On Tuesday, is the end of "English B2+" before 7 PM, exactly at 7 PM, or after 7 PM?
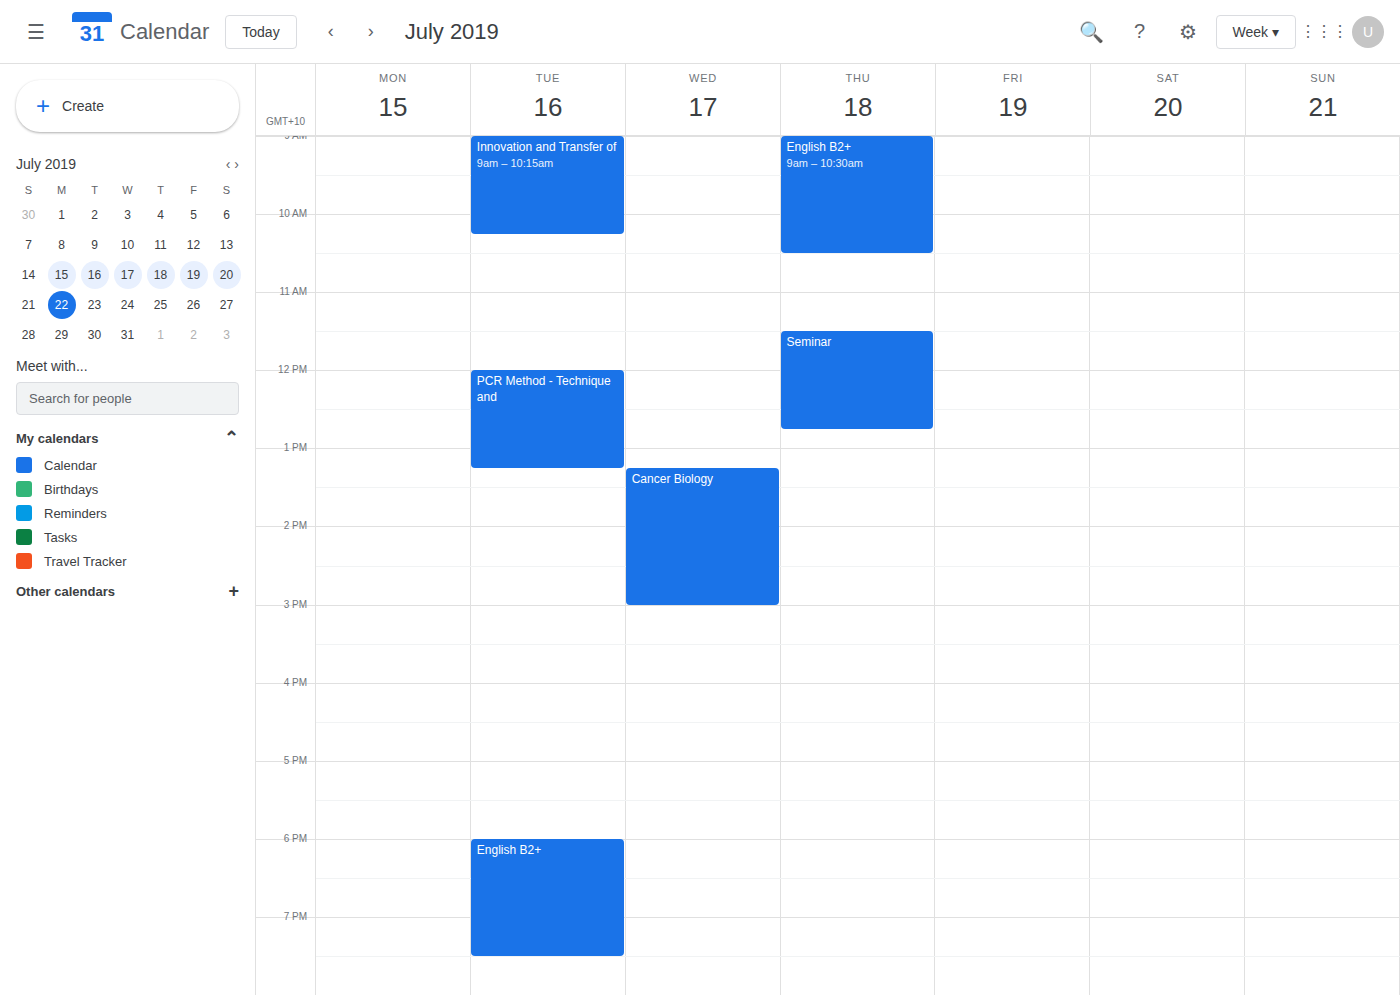
7:30 PM -- after 7 PM, 30 minutes below the 7 PM line.